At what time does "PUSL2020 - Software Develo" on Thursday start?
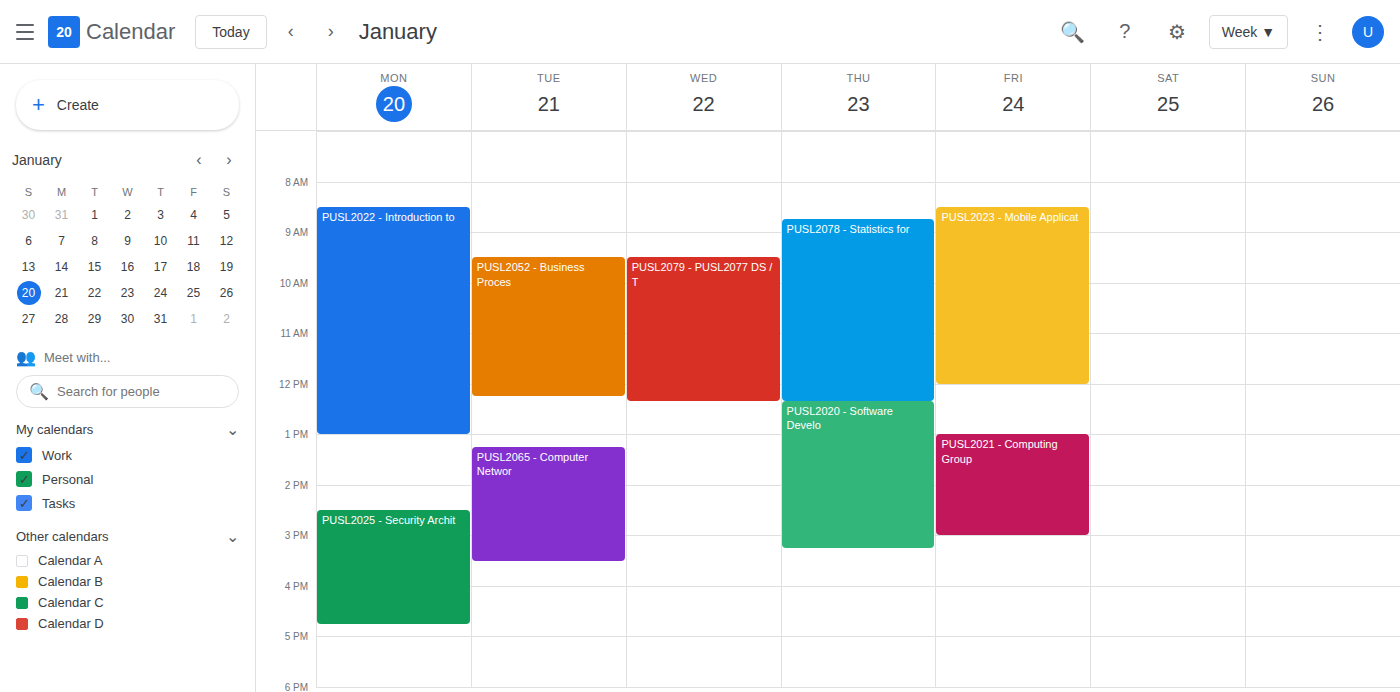
12:20 PM